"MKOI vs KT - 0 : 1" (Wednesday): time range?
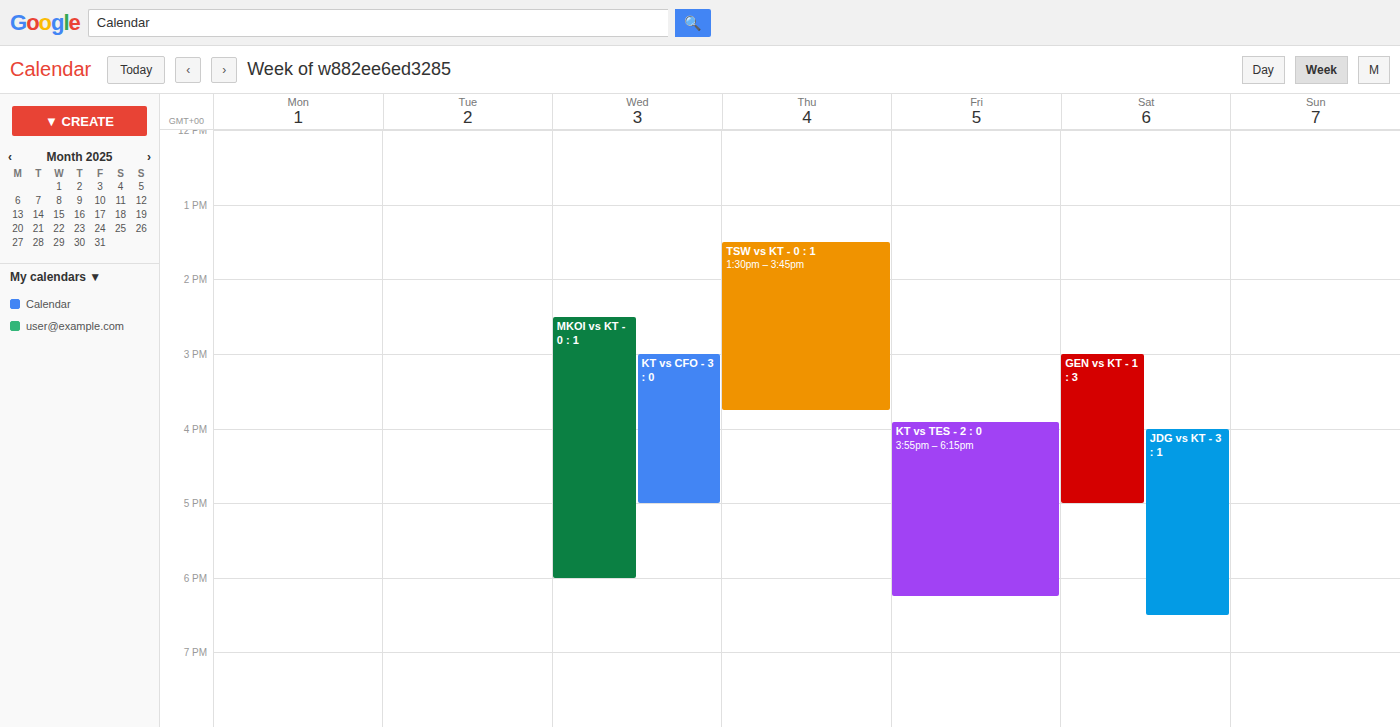
2:30 PM to 6:00 PM